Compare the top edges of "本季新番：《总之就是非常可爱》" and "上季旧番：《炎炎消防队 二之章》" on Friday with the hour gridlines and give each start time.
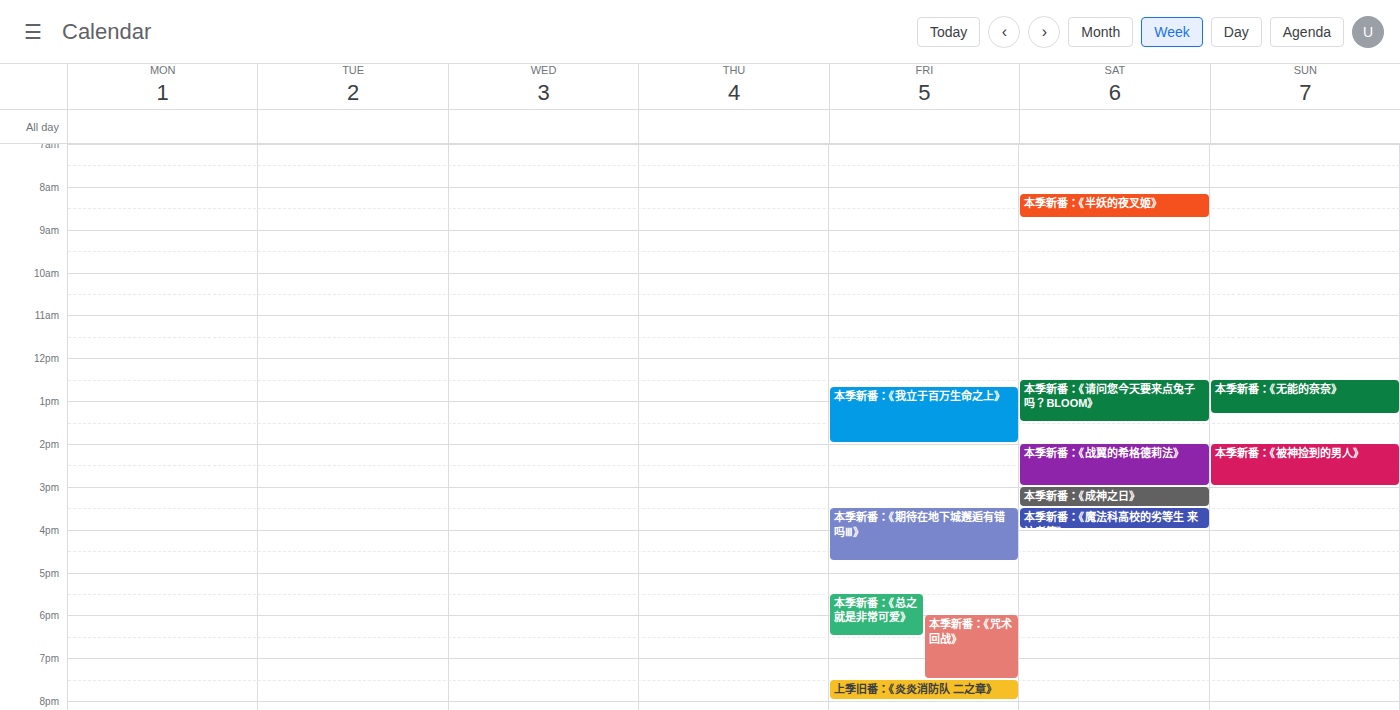
"本季新番：《总之就是非常可爱》": 5:30 PM, halfway between the 5 PM and 6 PM lines. "上季旧番：《炎炎消防队 二之章》": 7:30 PM, halfway between the 7 PM and 8 PM lines.